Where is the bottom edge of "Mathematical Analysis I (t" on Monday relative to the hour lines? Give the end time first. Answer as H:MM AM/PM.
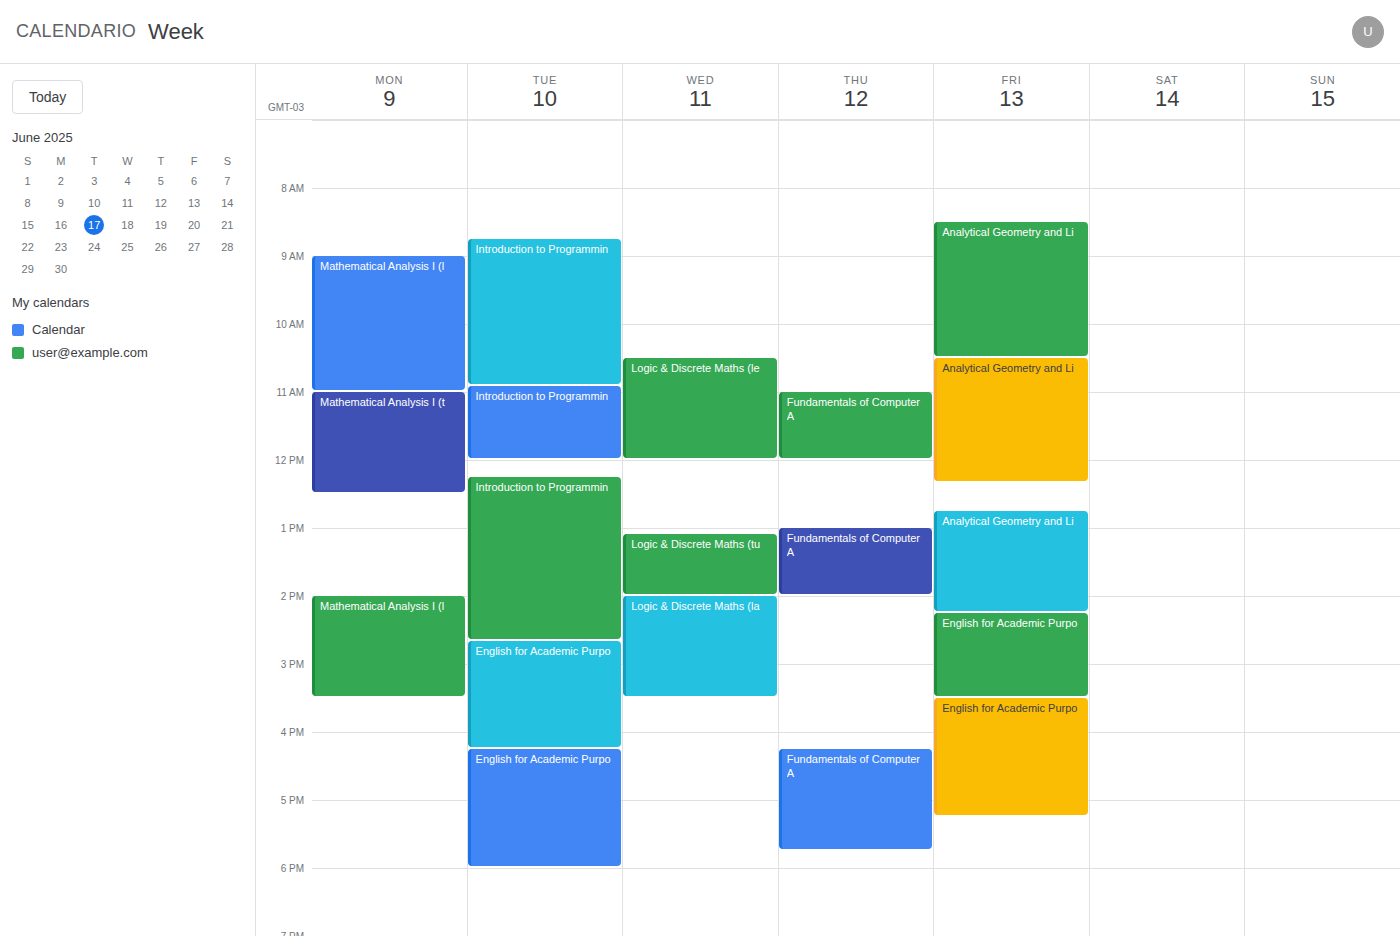
12:30 PM -- halfway between the 12 PM and 1 PM lines.